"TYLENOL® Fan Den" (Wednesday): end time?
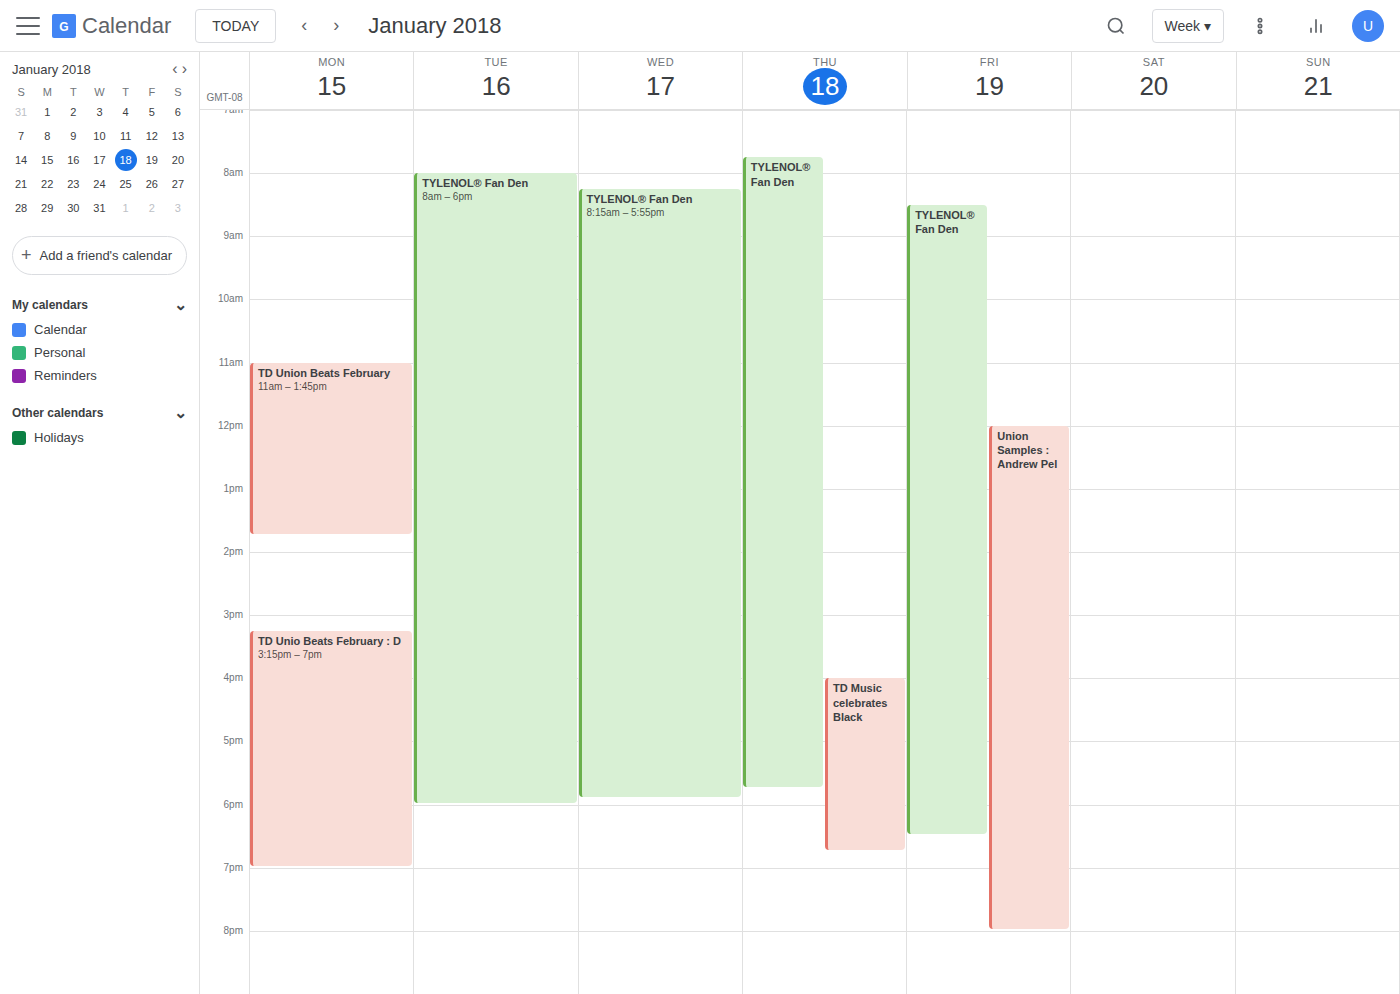
5:55 PM